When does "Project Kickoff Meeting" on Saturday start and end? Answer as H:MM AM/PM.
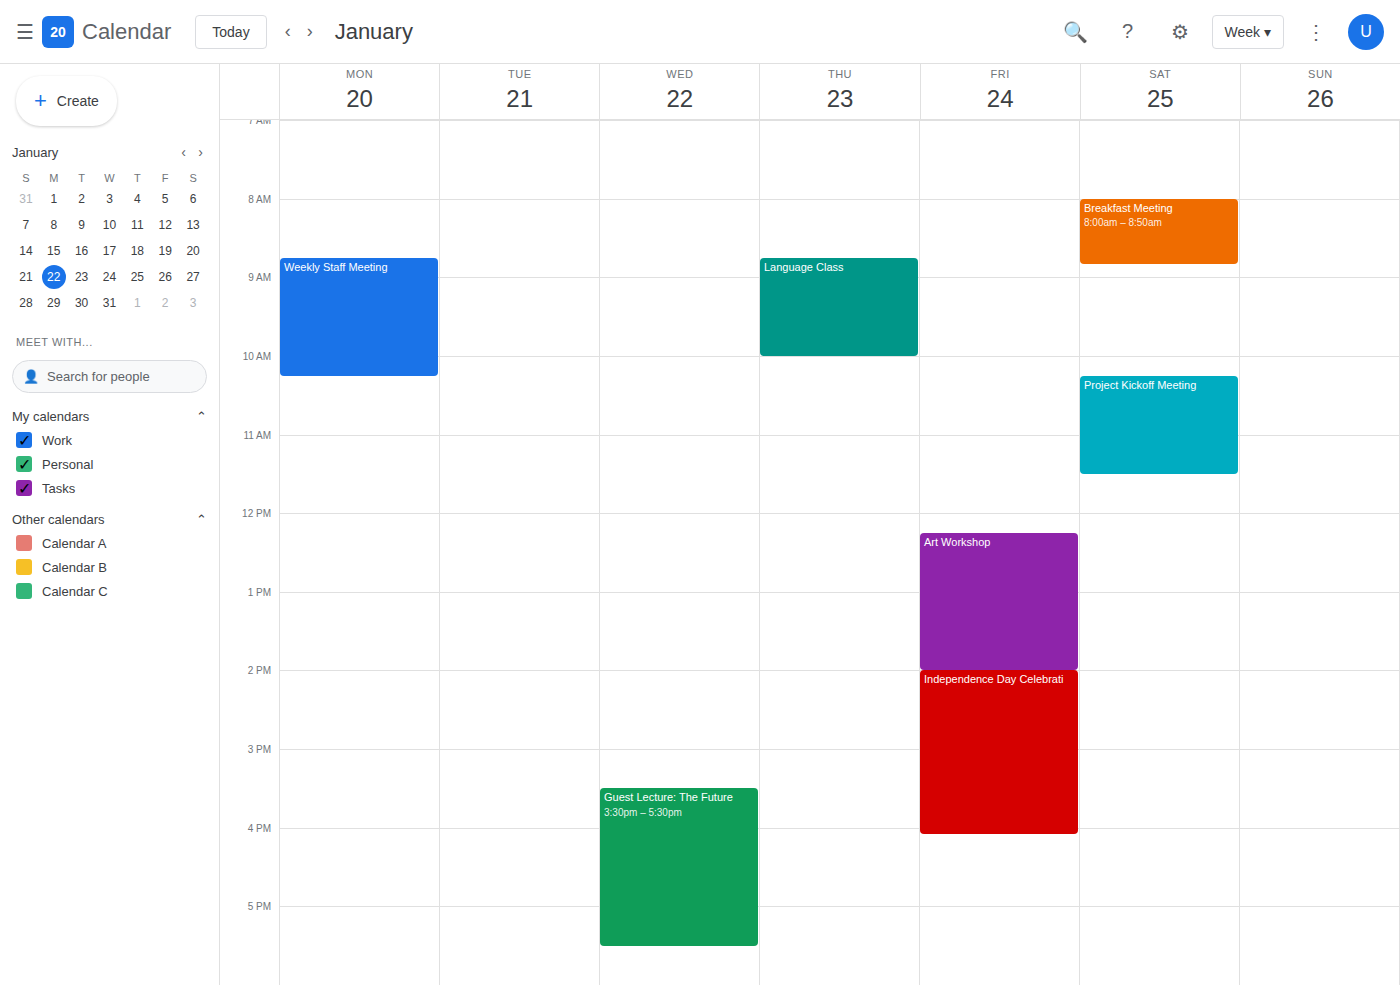
10:15 AM to 11:30 AM